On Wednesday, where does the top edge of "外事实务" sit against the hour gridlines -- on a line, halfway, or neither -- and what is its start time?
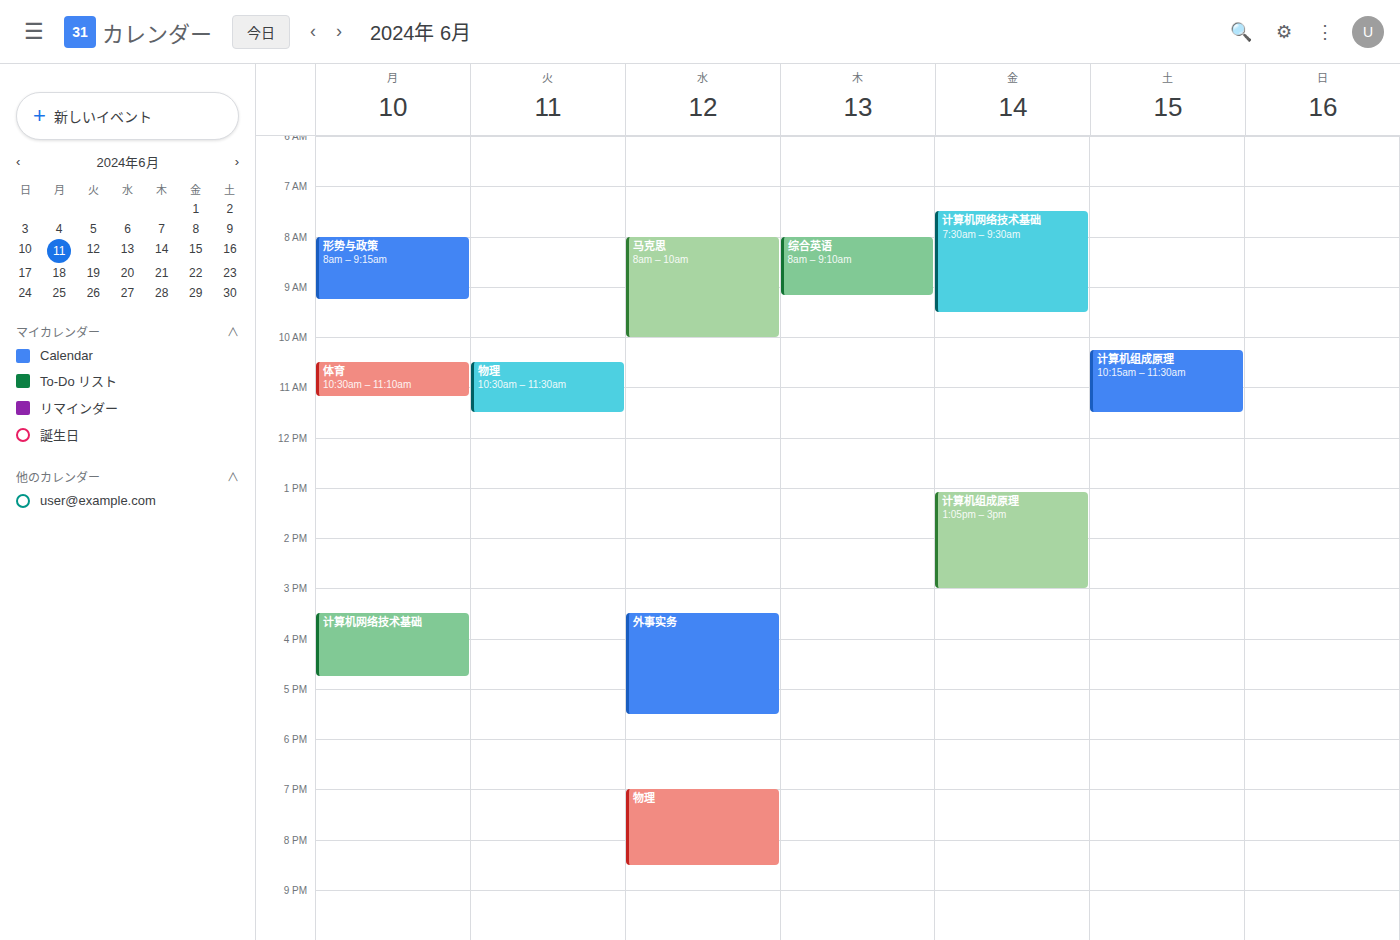
3:30 PM -- halfway between the 3 PM and 4 PM lines.